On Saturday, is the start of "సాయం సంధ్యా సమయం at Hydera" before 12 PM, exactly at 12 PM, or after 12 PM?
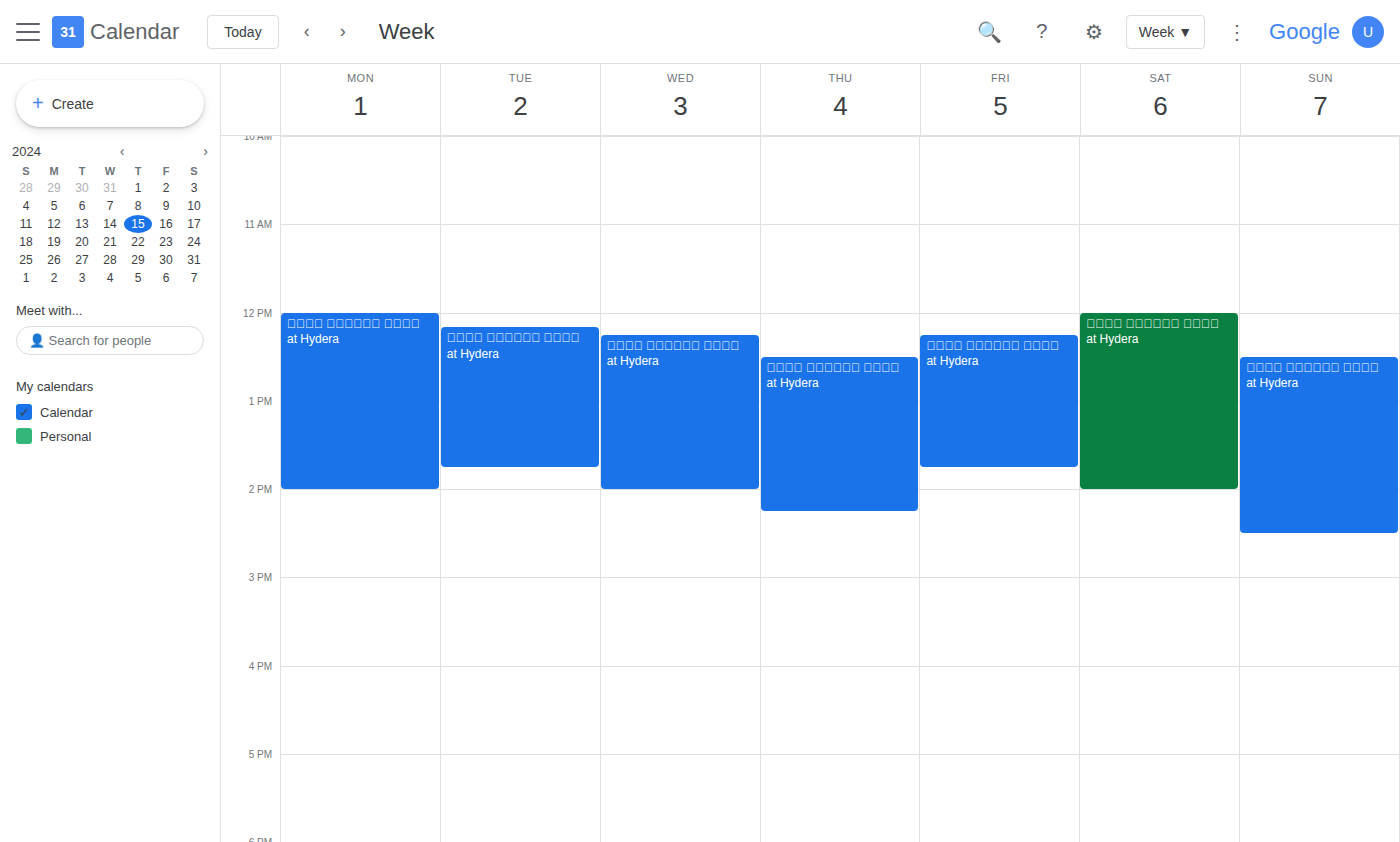
12:00 PM -- exactly at 12 PM, on the 12 PM line.